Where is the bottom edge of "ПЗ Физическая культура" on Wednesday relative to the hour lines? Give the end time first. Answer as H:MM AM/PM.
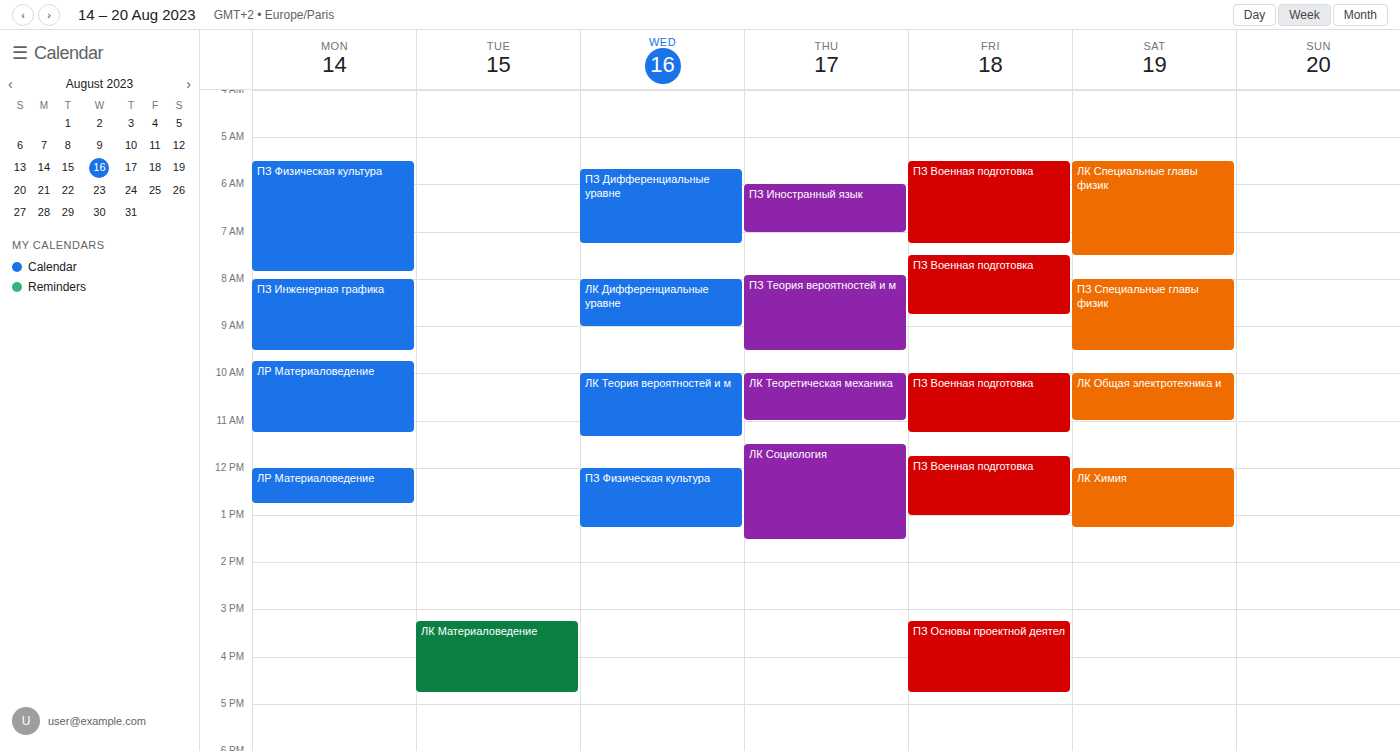
1:15 PM -- neither: a quarter of the way from the 1 PM line to the 2 PM line.